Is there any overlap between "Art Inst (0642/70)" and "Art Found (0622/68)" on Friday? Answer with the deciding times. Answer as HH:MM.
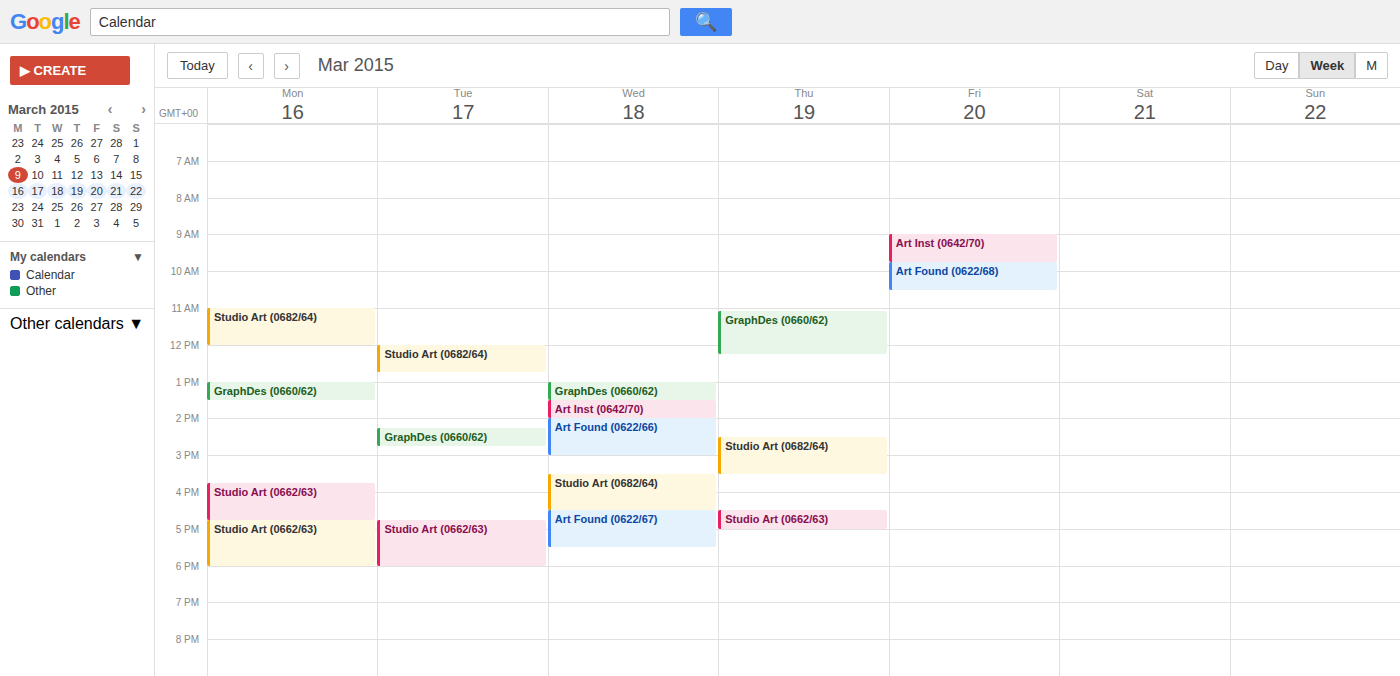
"Art Inst (0642/70)" ends at 09:45, exactly when "Art Found (0622/68)" starts -- they touch but do not overlap.